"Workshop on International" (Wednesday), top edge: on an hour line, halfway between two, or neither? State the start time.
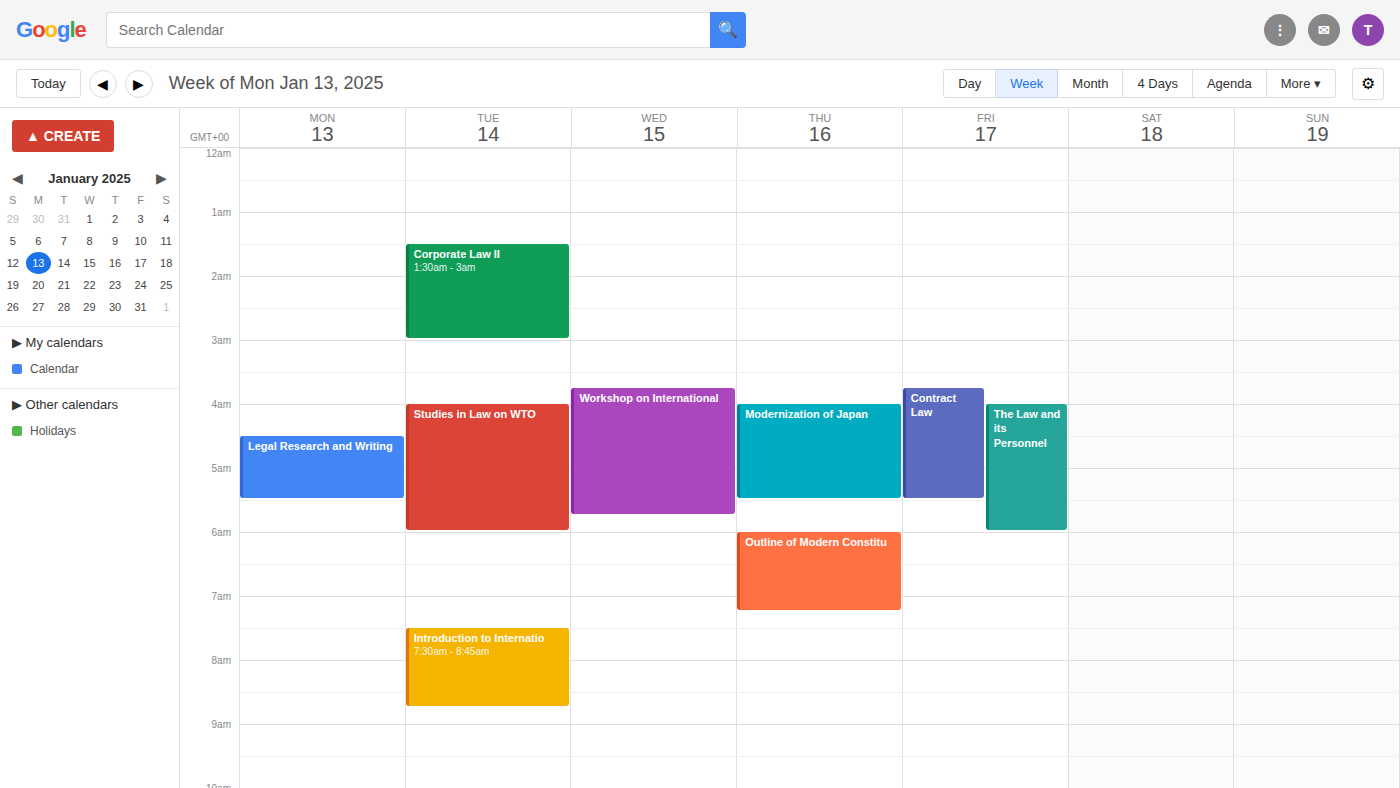
03:45 -- neither: three quarters of the way from the 03:00 line to the 04:00 line.